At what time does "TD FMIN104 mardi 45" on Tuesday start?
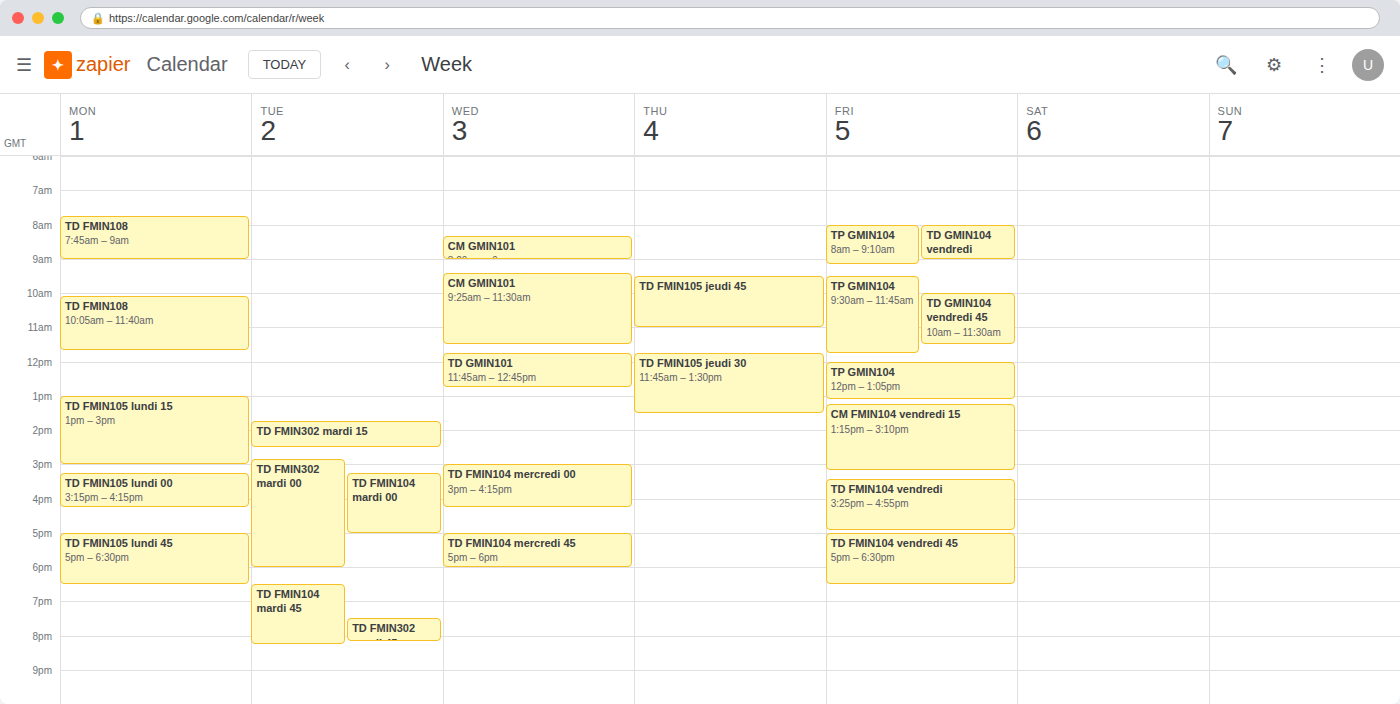
6:30 PM